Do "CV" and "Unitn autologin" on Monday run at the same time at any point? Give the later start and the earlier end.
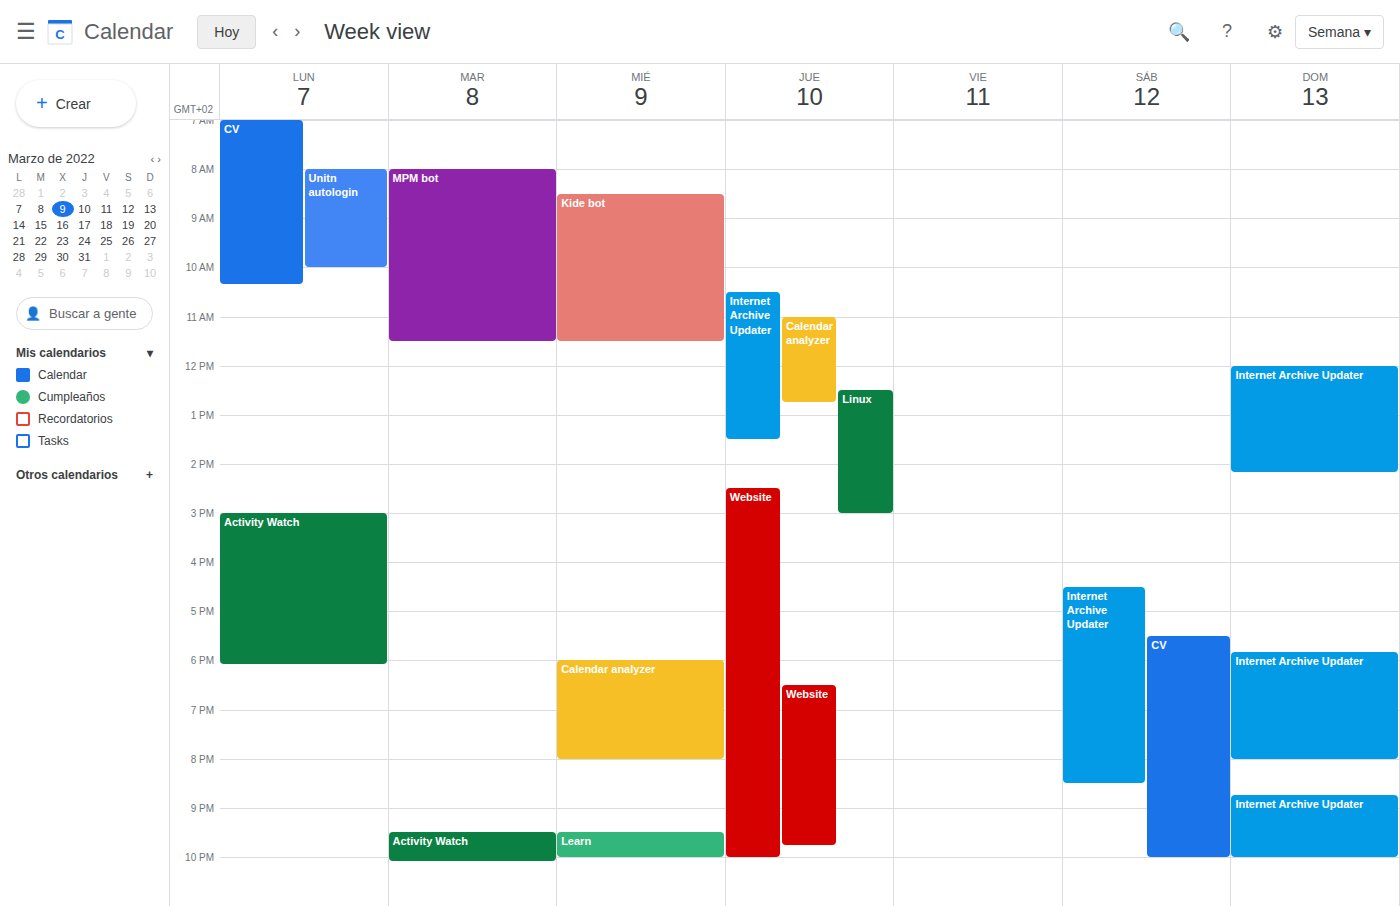
"Unitn autologin" runs 08:00 to 10:00, inside "CV" -- they overlap.